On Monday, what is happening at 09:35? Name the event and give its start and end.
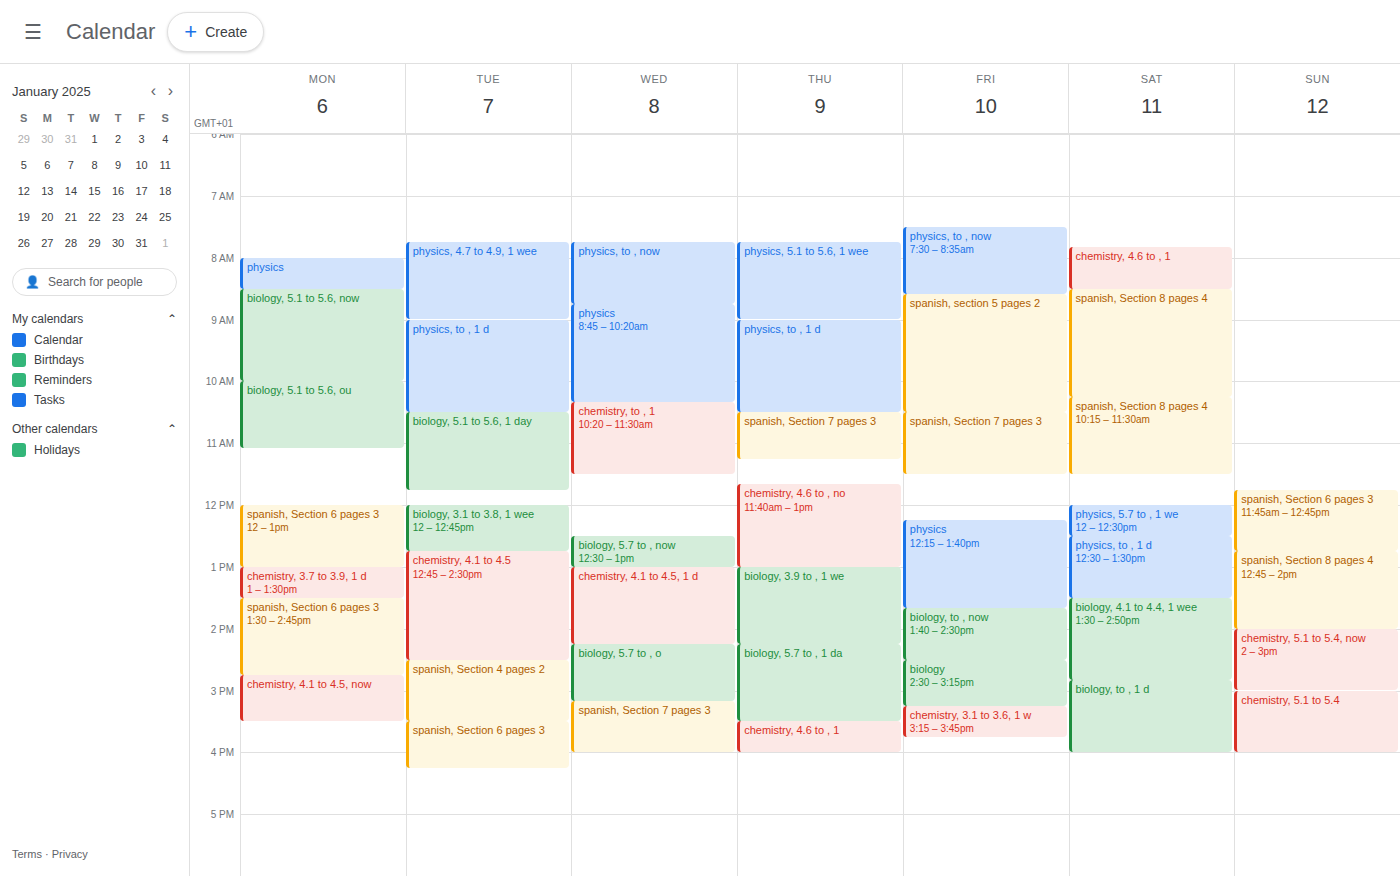
"biology, 5.1 to 5.6, now", 08:30 to 10:00